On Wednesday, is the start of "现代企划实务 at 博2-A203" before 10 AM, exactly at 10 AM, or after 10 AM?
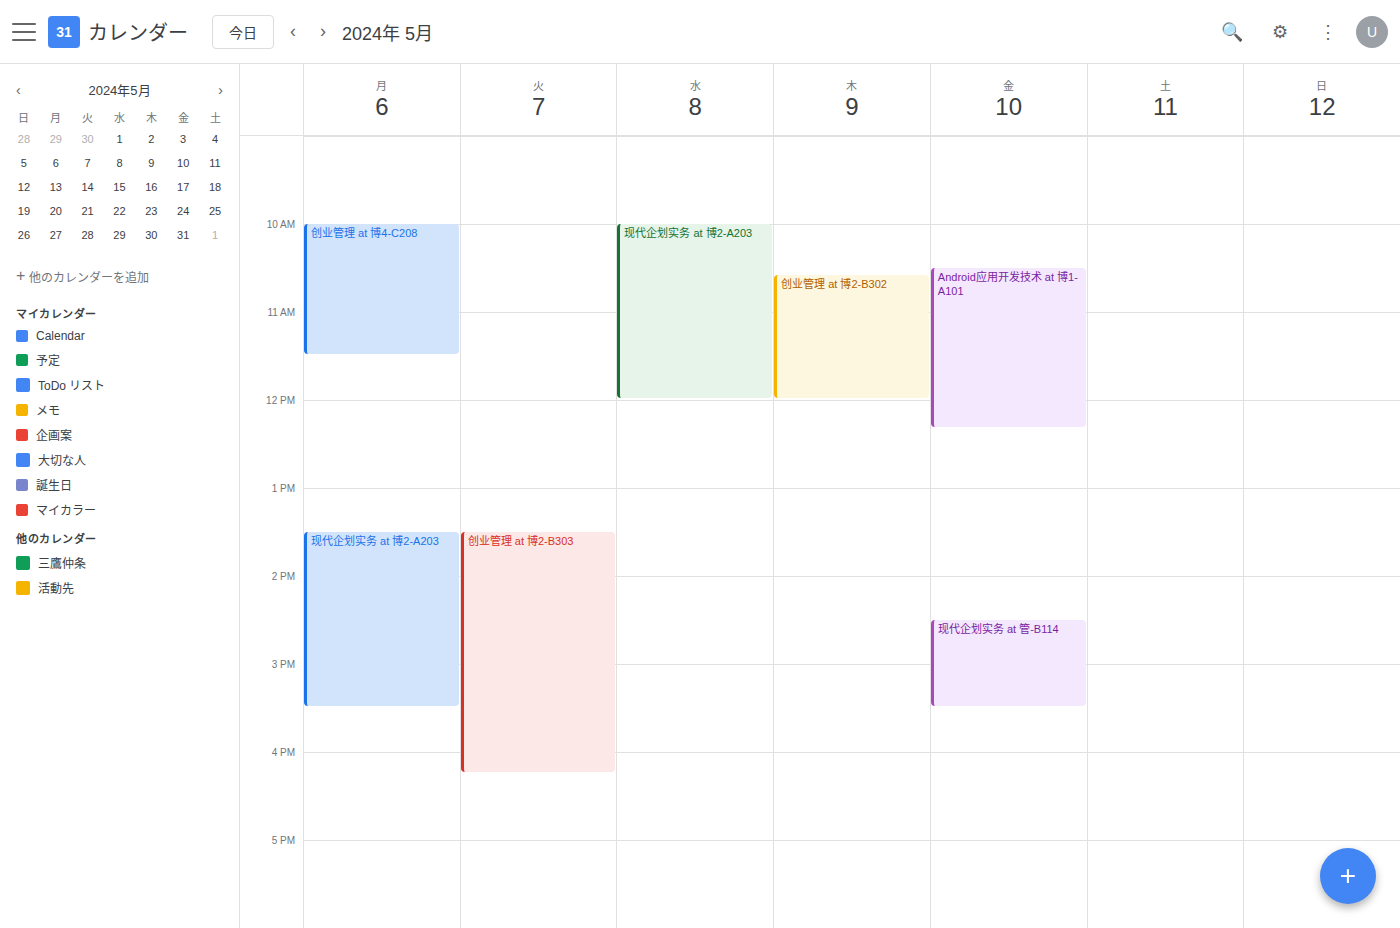
10:00 AM -- exactly at 10 AM, on the 10 AM line.